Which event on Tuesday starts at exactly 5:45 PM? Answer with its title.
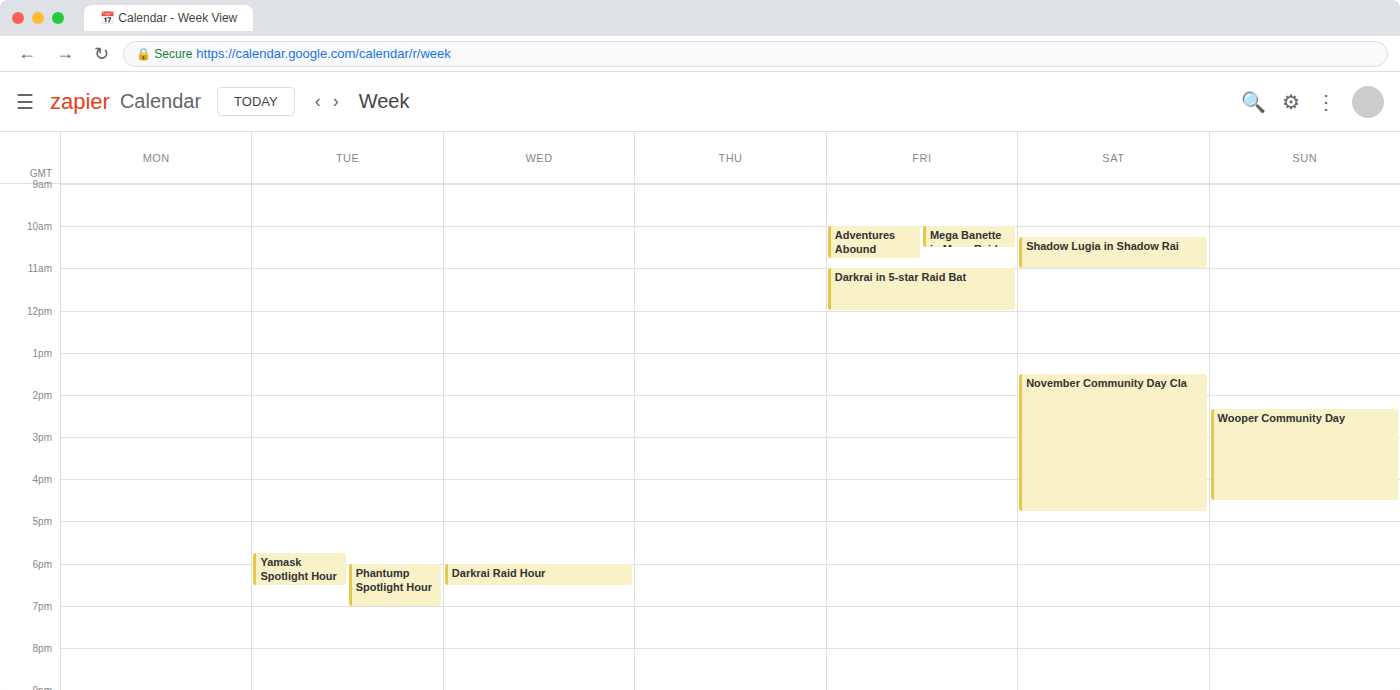
"Yamask Spotlight Hour"